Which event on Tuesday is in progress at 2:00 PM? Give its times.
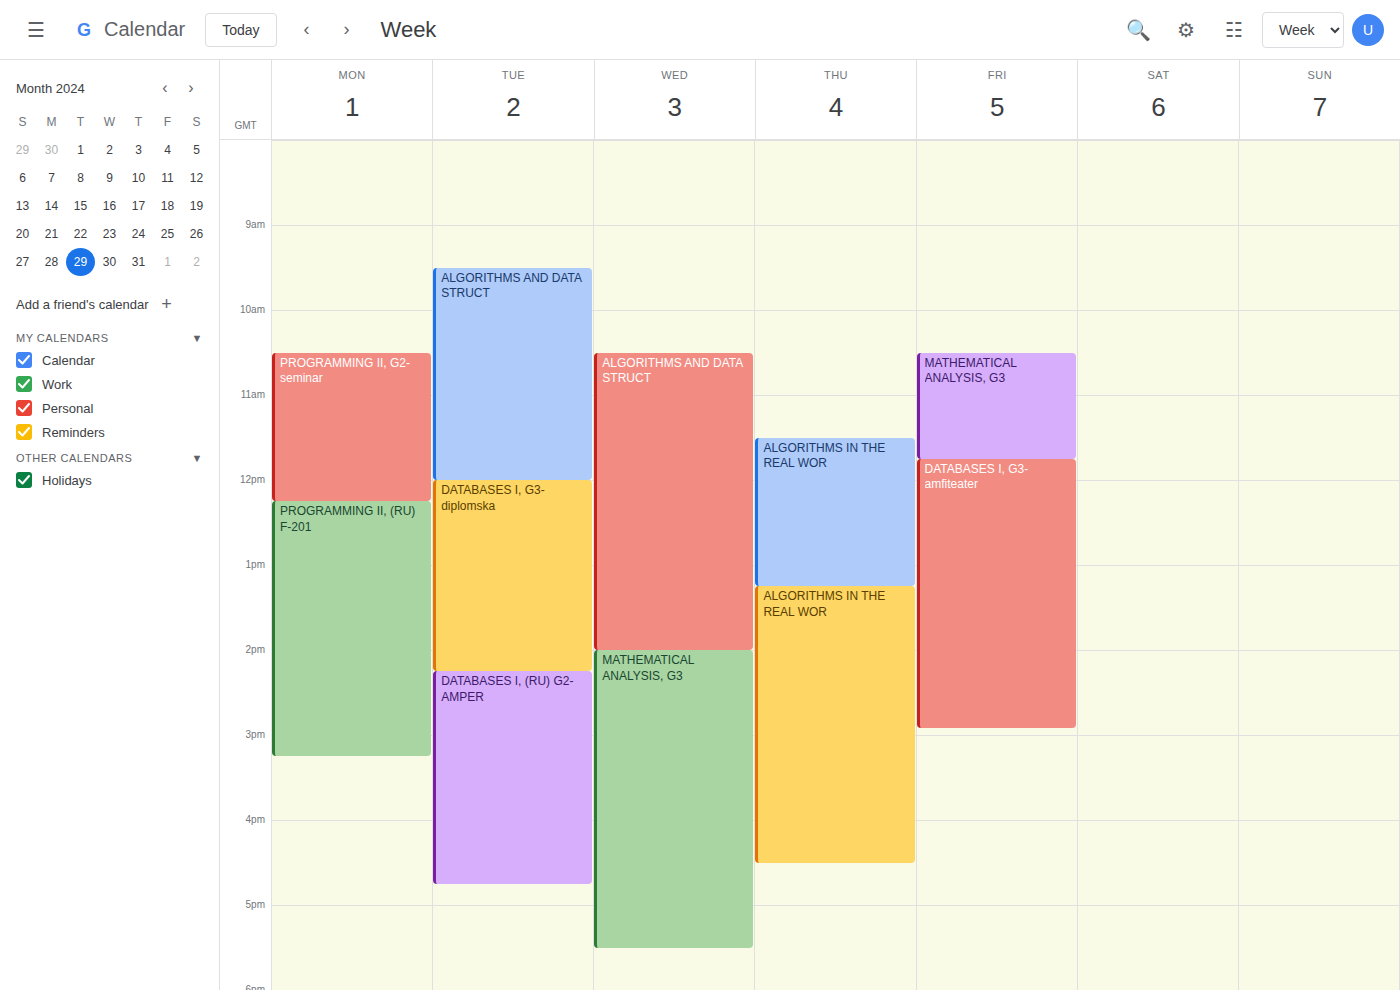
"DATABASES I, G3-diplomska", 12:00 PM to 2:15 PM